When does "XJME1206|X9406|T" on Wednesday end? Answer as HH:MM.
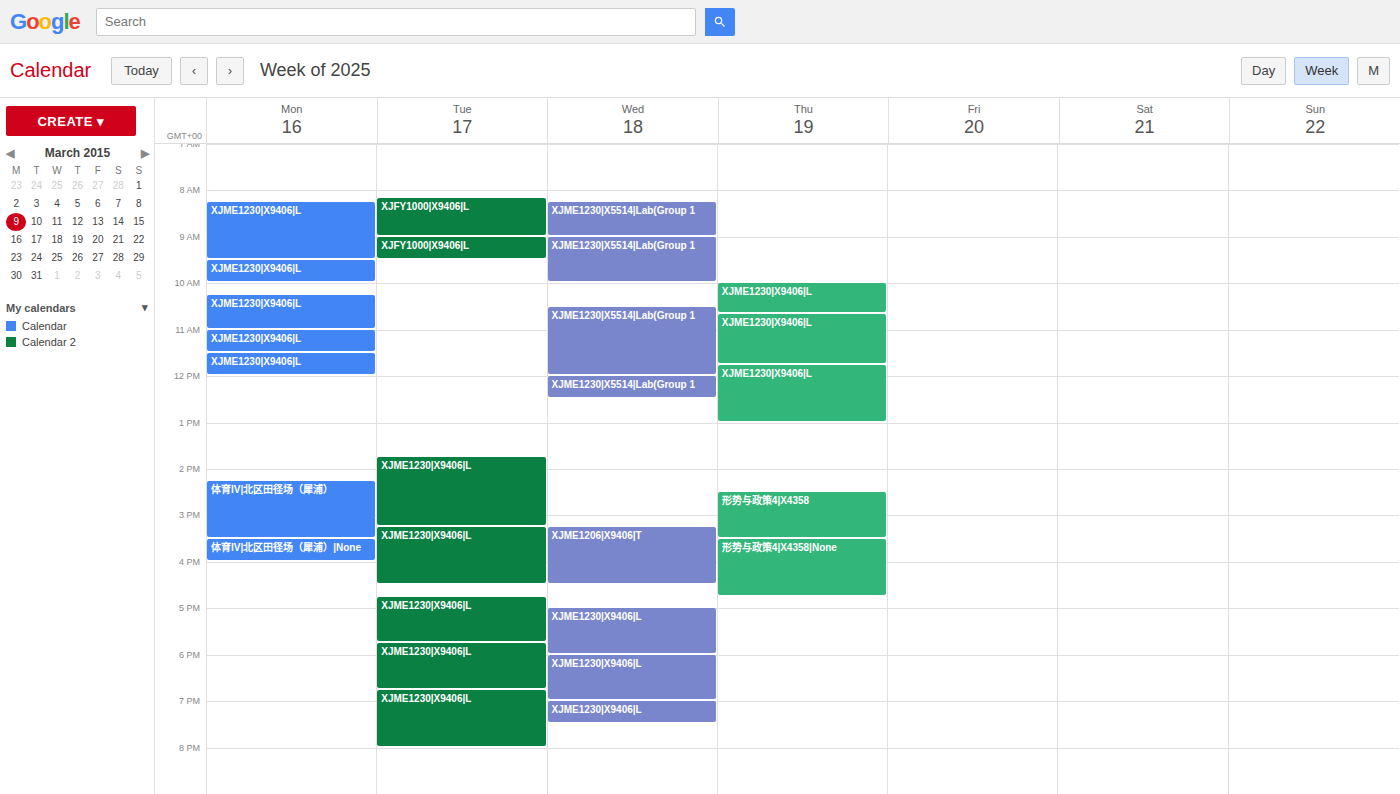
16:30